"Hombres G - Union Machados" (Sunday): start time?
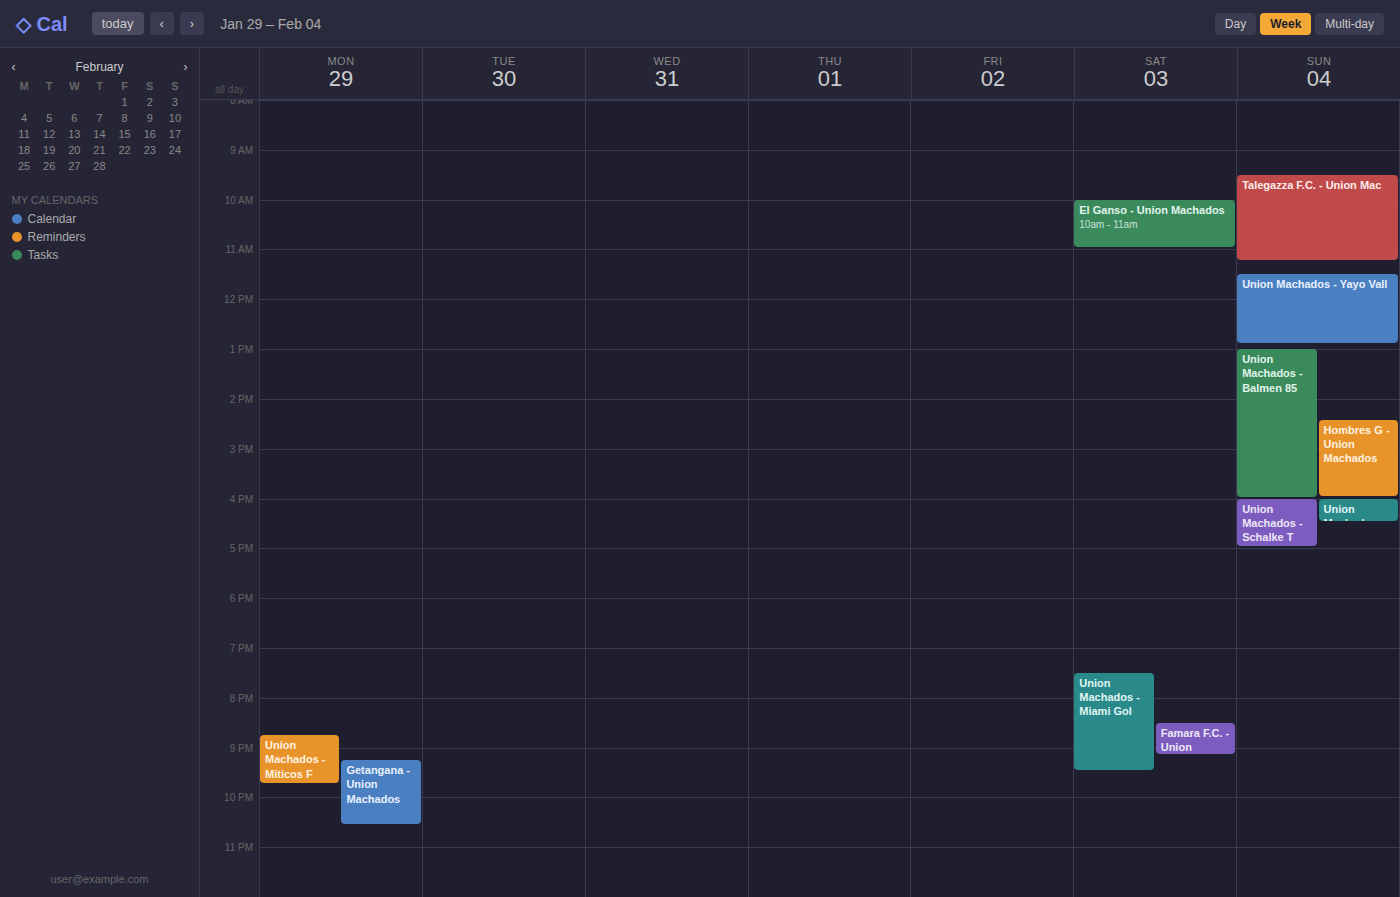
2:25 PM